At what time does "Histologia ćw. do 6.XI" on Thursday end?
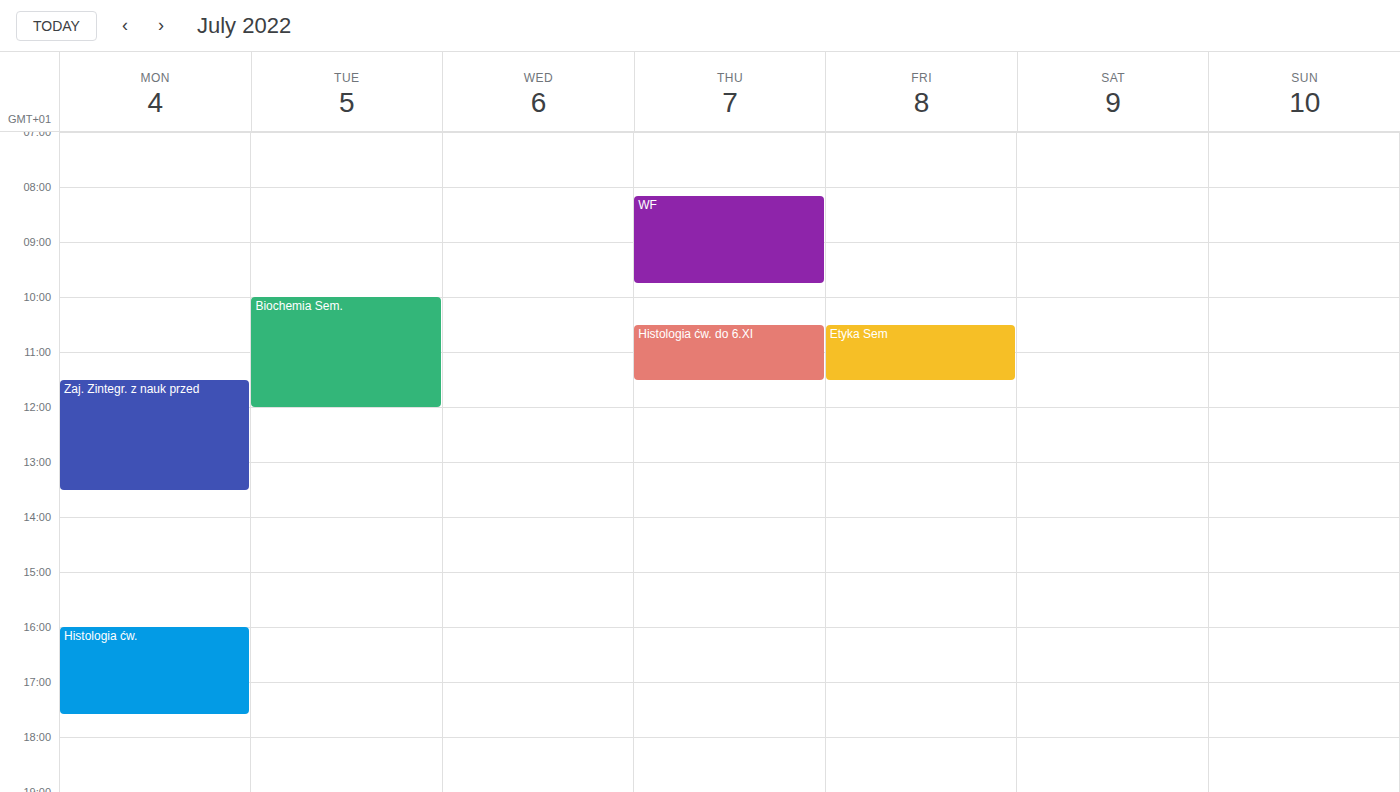
11:30 AM